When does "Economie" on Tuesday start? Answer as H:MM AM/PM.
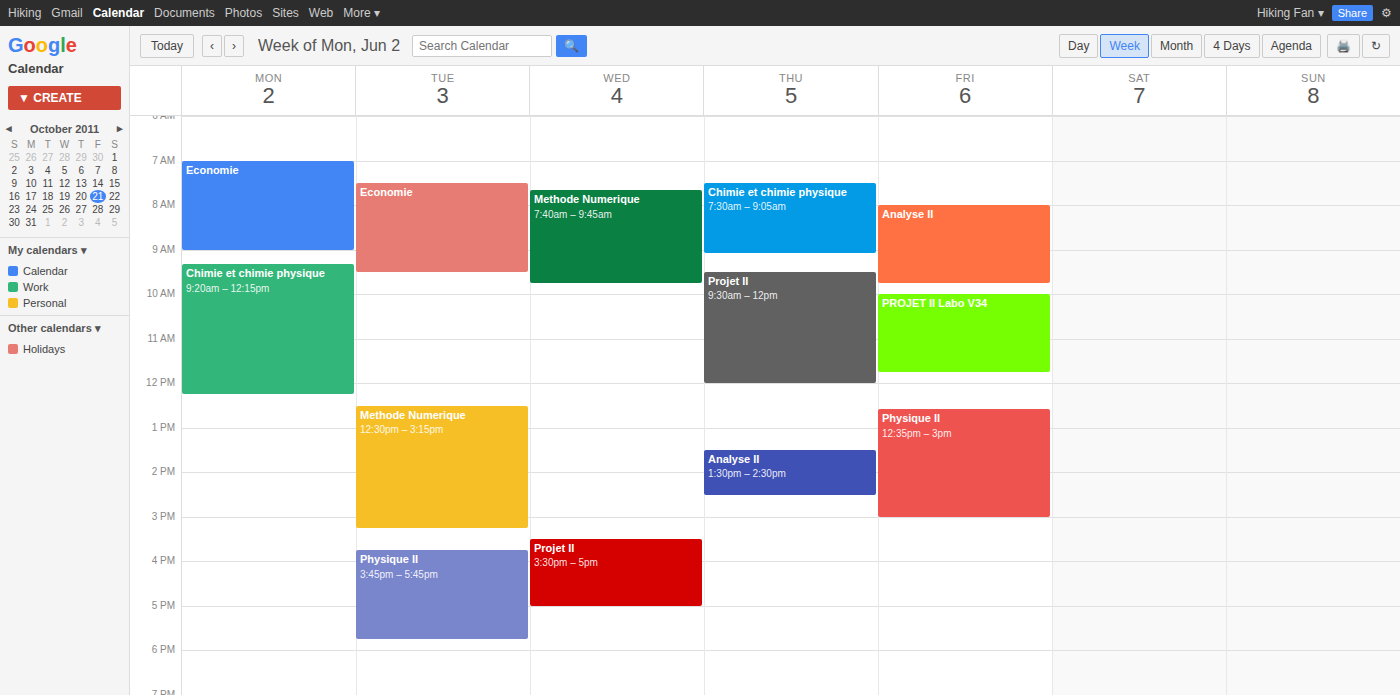
7:30 AM